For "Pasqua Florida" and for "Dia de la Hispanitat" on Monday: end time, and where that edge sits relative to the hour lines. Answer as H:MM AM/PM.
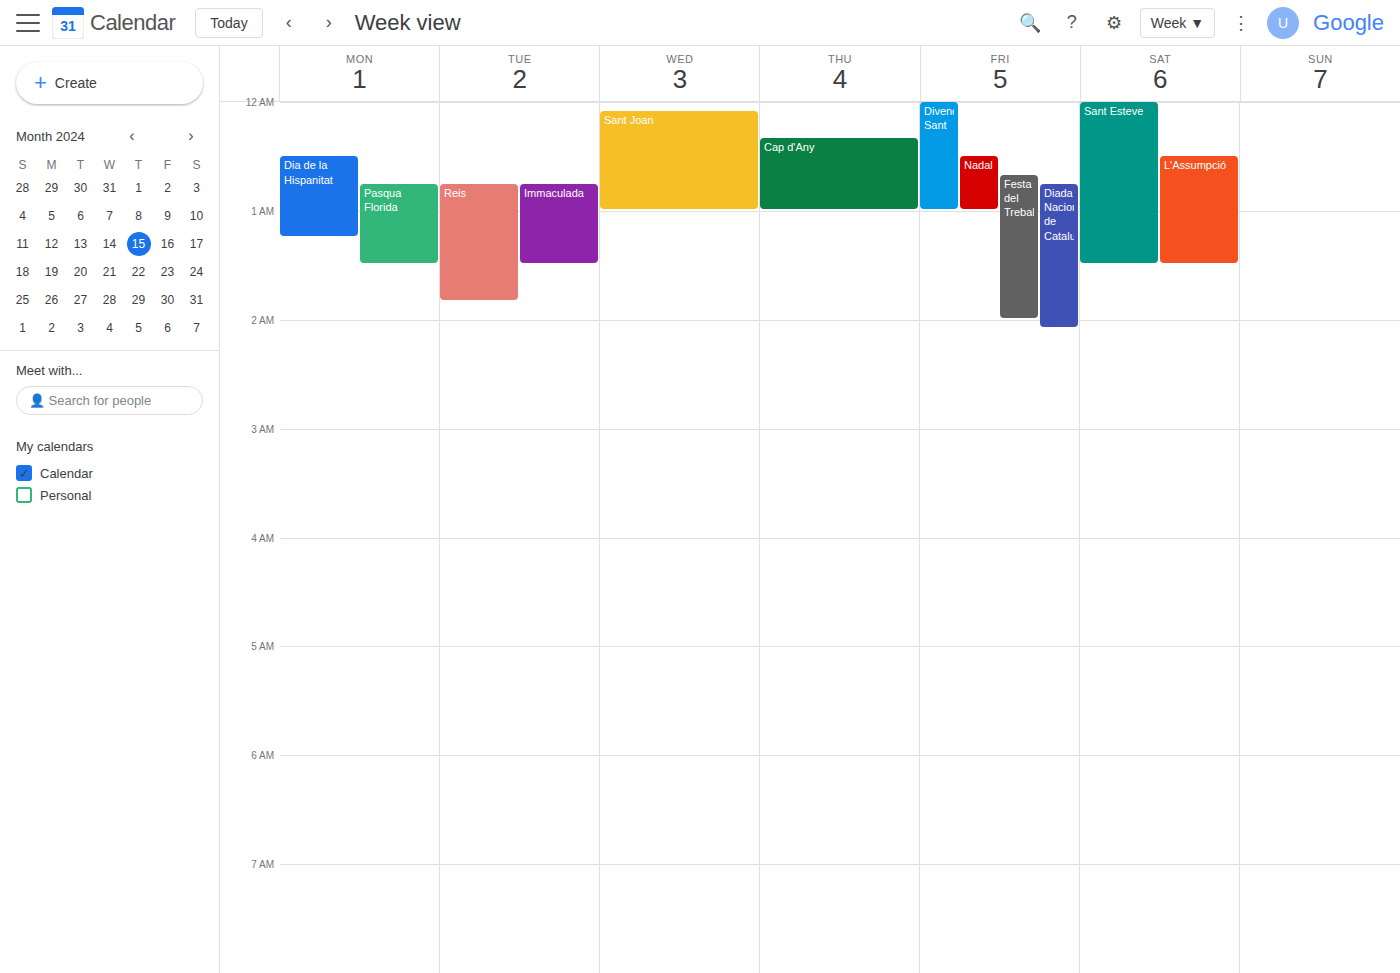
"Pasqua Florida": 1:30 AM, halfway between the 1 AM and 2 AM lines. "Dia de la Hispanitat": 1:15 AM, neither: a quarter of the way from the 1 AM line to the 2 AM line.